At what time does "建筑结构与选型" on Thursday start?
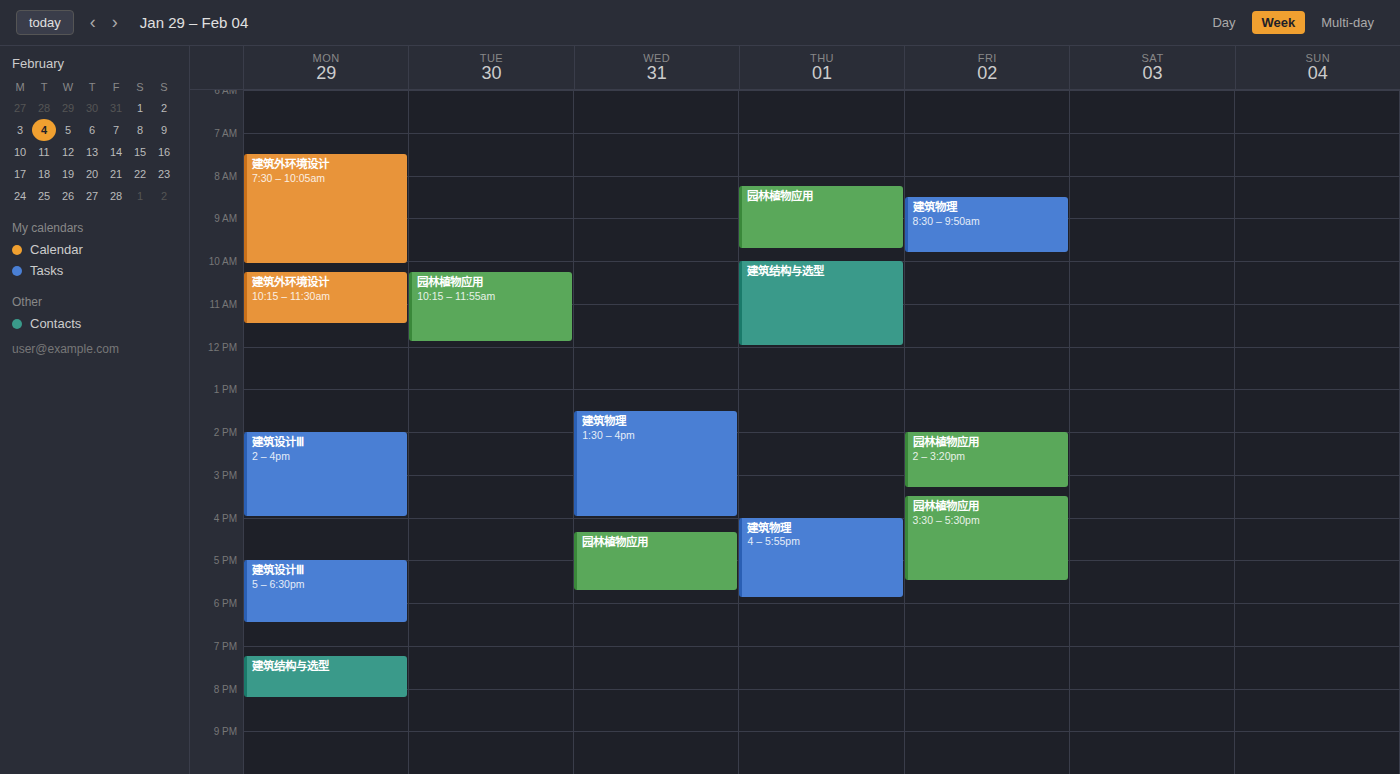
10:00 AM